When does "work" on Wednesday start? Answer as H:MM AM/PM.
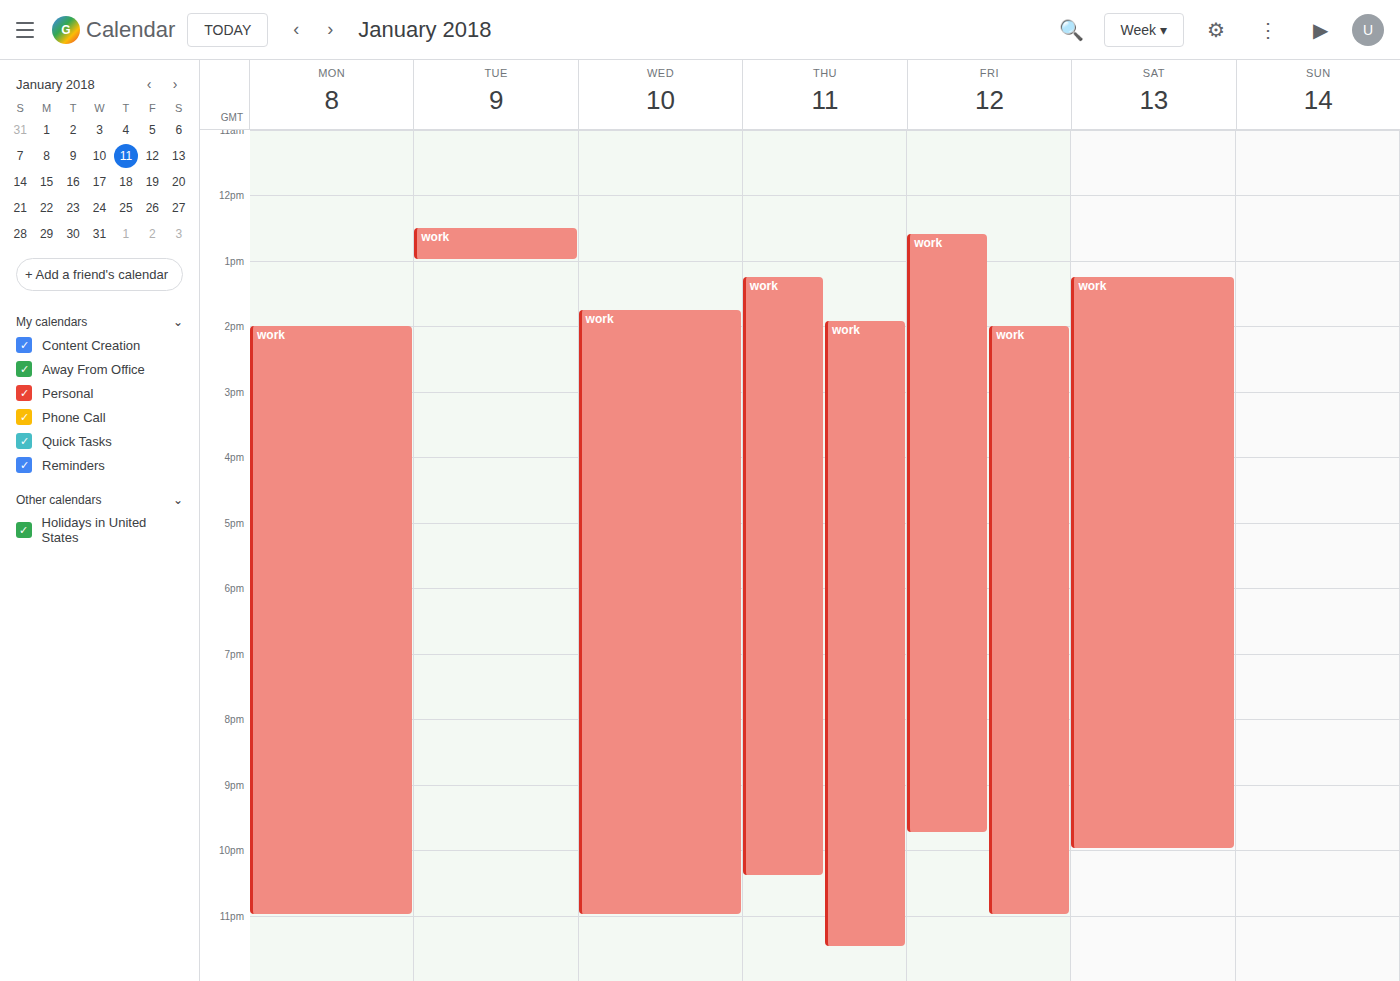
1:45 PM